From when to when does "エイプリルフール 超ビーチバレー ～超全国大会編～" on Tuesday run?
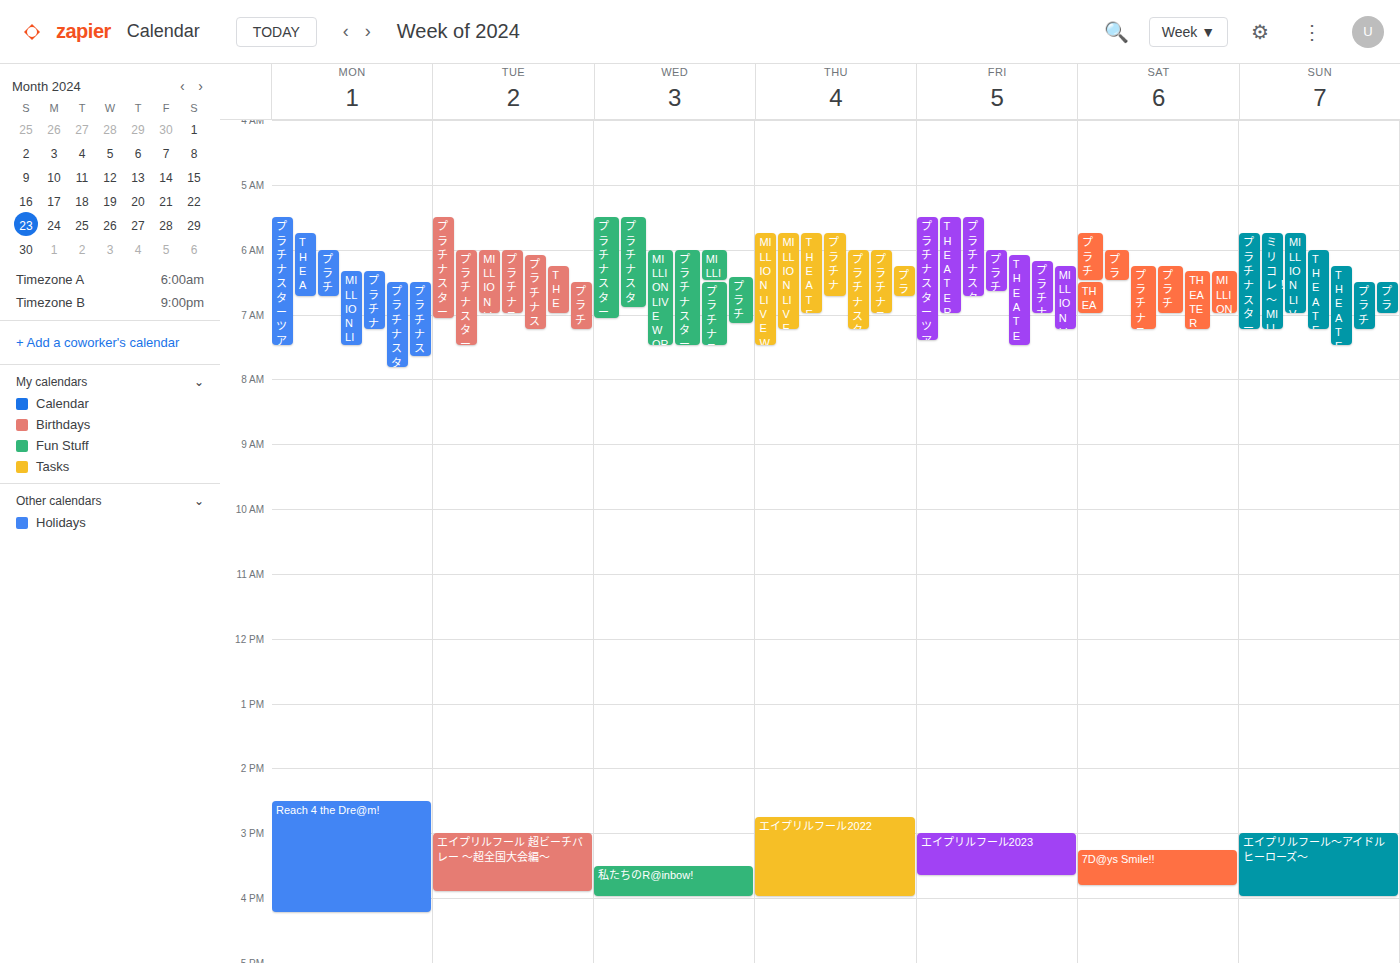
3:00 PM to 3:55 PM